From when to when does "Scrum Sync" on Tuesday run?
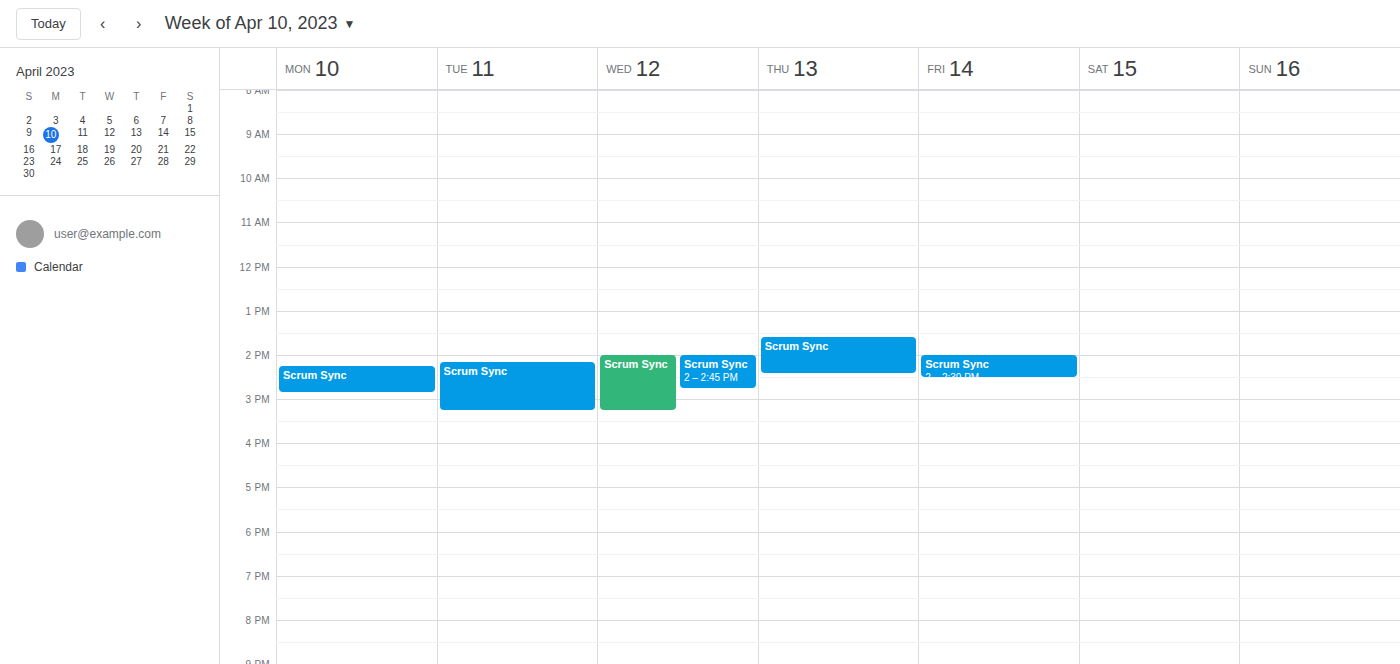
2:10 PM to 3:15 PM